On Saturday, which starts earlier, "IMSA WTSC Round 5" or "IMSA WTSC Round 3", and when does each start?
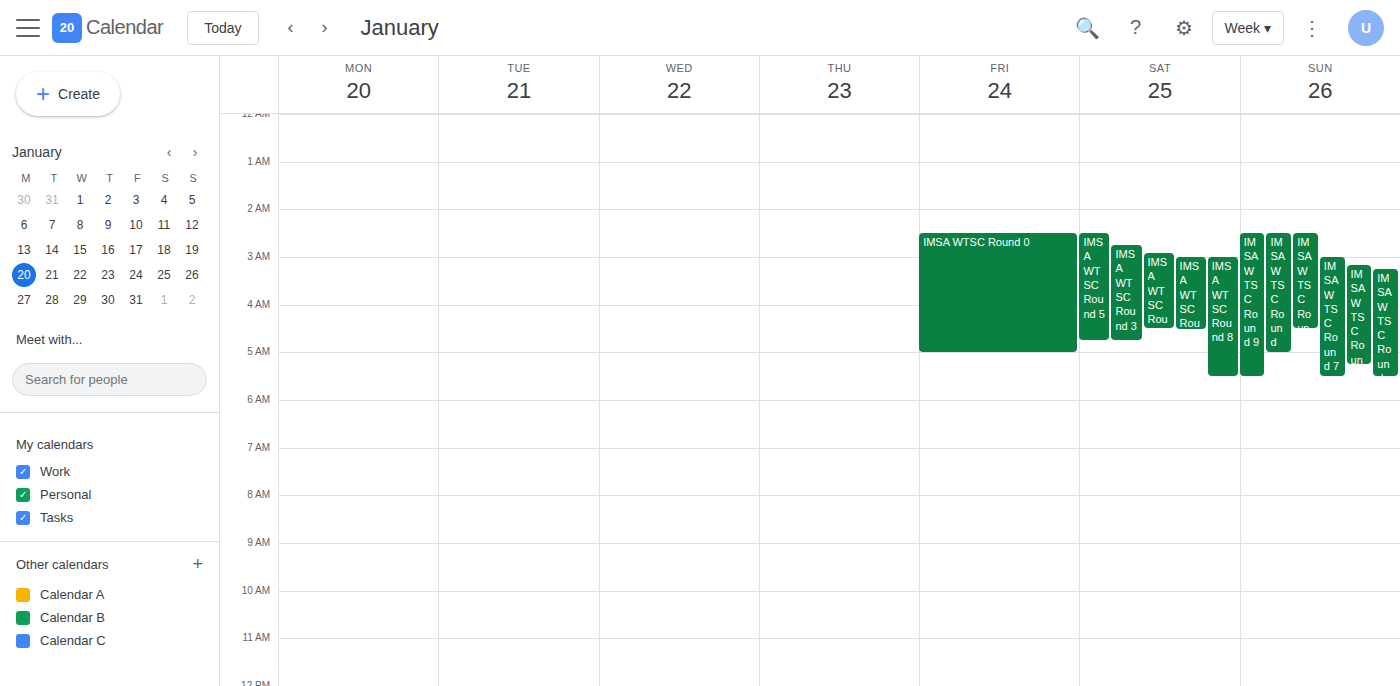
"IMSA WTSC Round 5" 02:30; "IMSA WTSC Round 3" 02:45.